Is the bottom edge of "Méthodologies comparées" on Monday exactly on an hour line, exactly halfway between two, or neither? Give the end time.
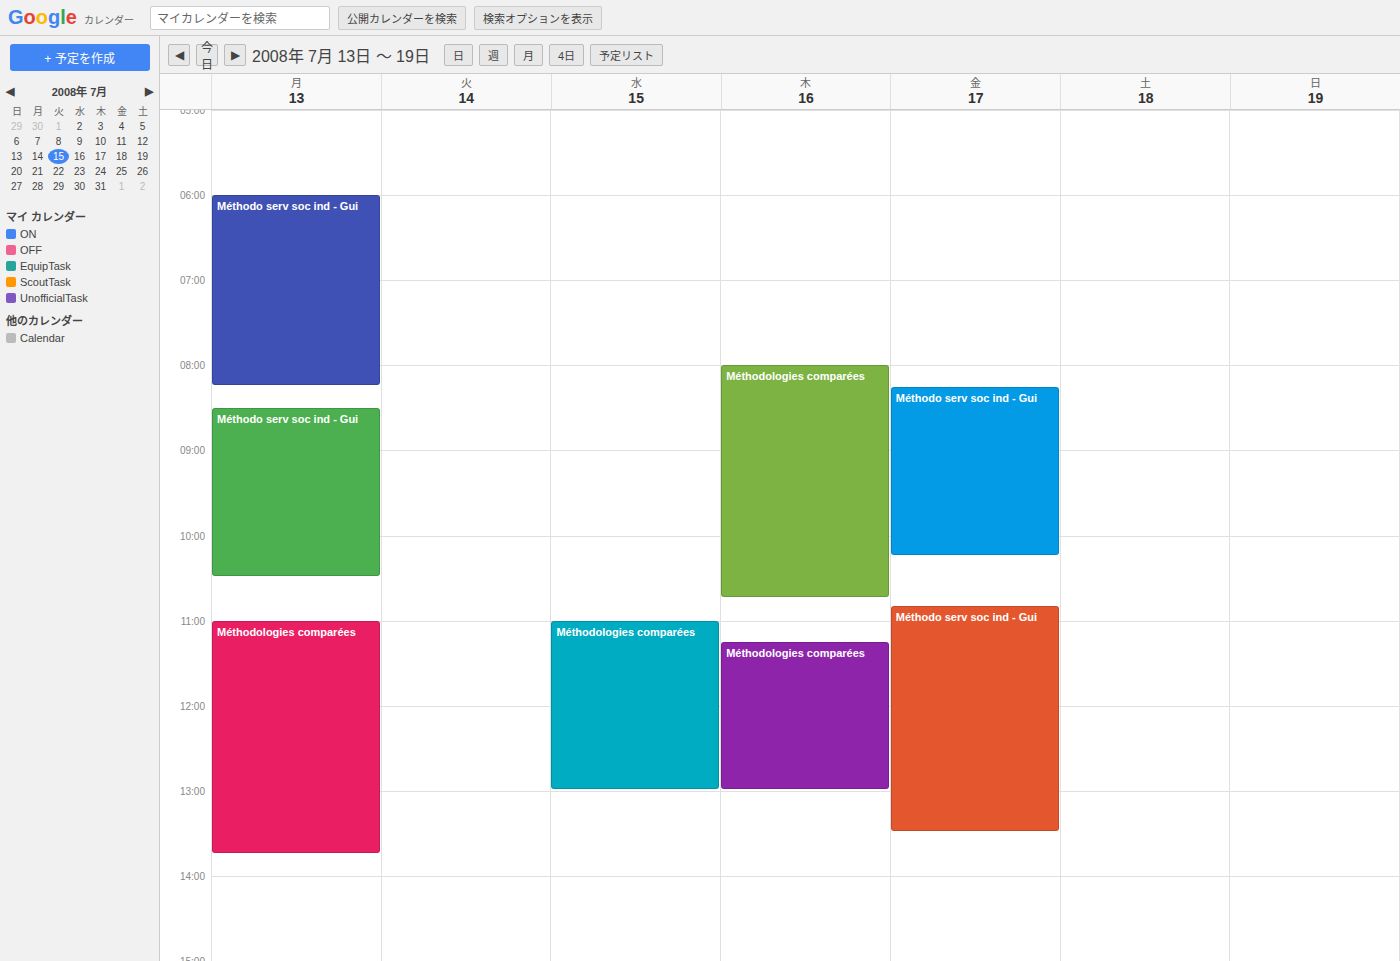
1:45 PM -- neither: three quarters of the way from the 1 PM line to the 2 PM line.